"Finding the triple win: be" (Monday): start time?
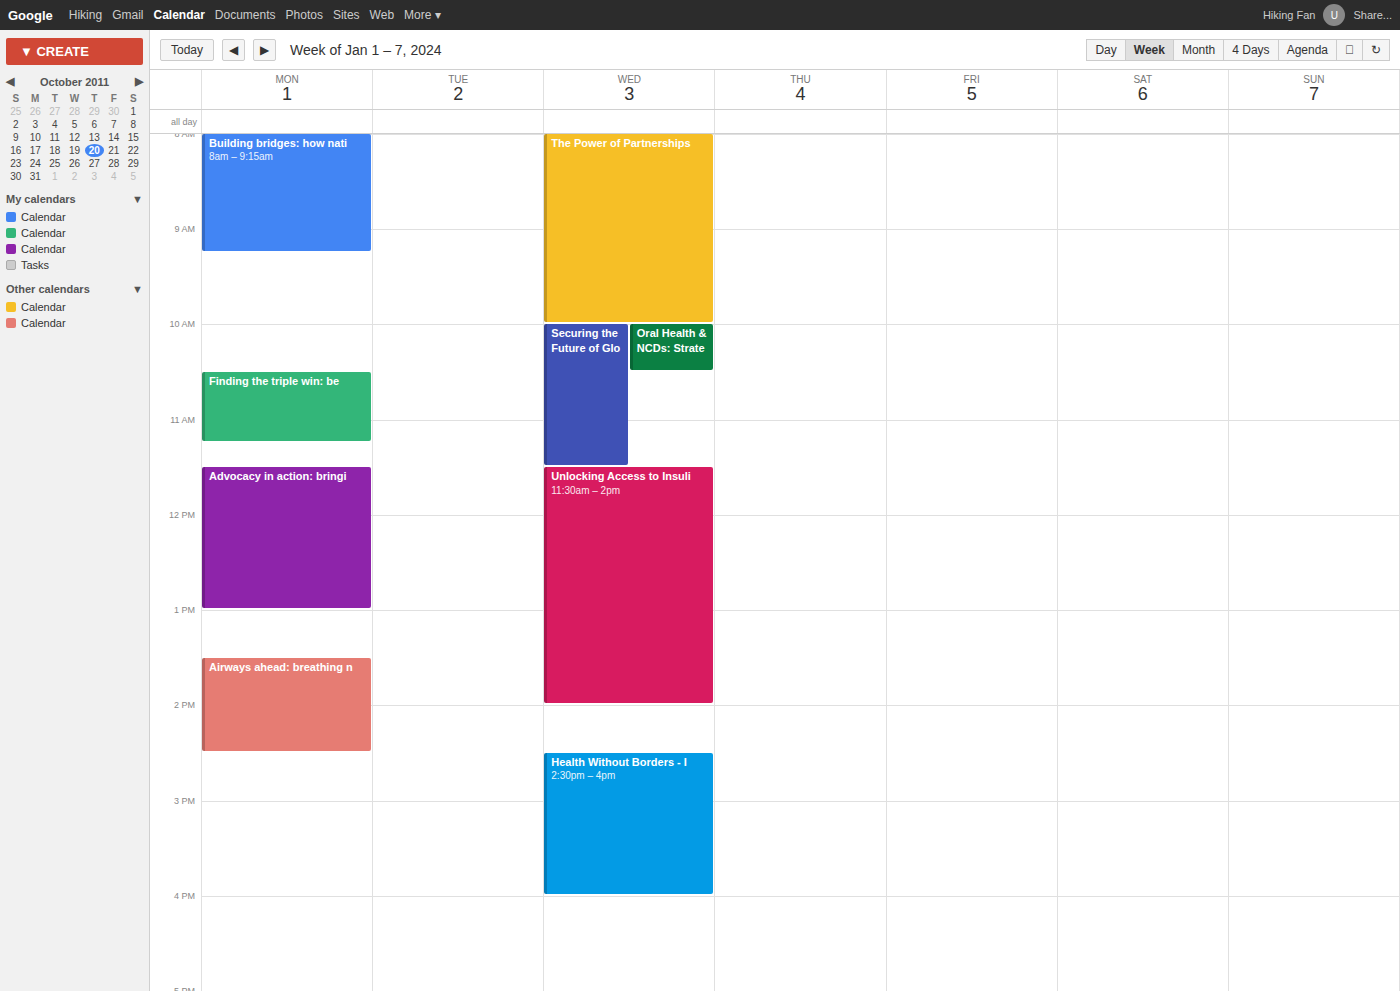
10:30 AM